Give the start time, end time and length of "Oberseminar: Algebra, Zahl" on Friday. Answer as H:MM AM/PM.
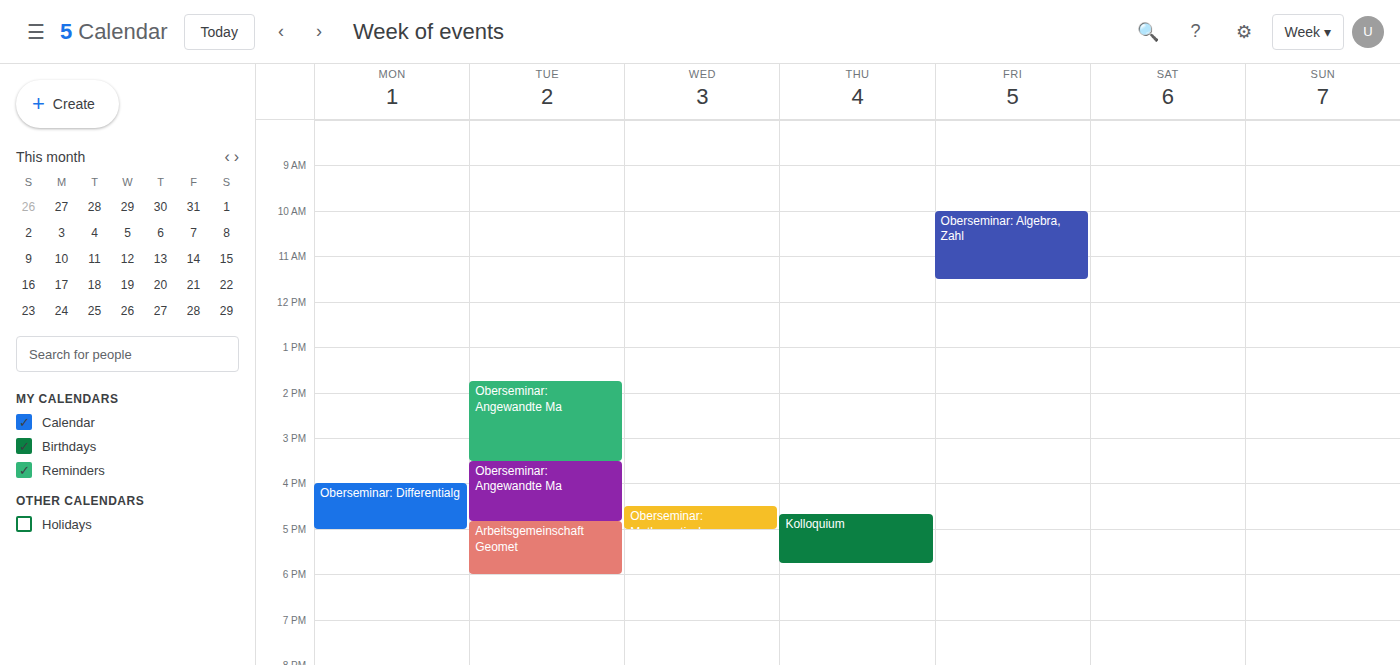
10:00 AM to 11:30 AM, 1 hour 30 minutes